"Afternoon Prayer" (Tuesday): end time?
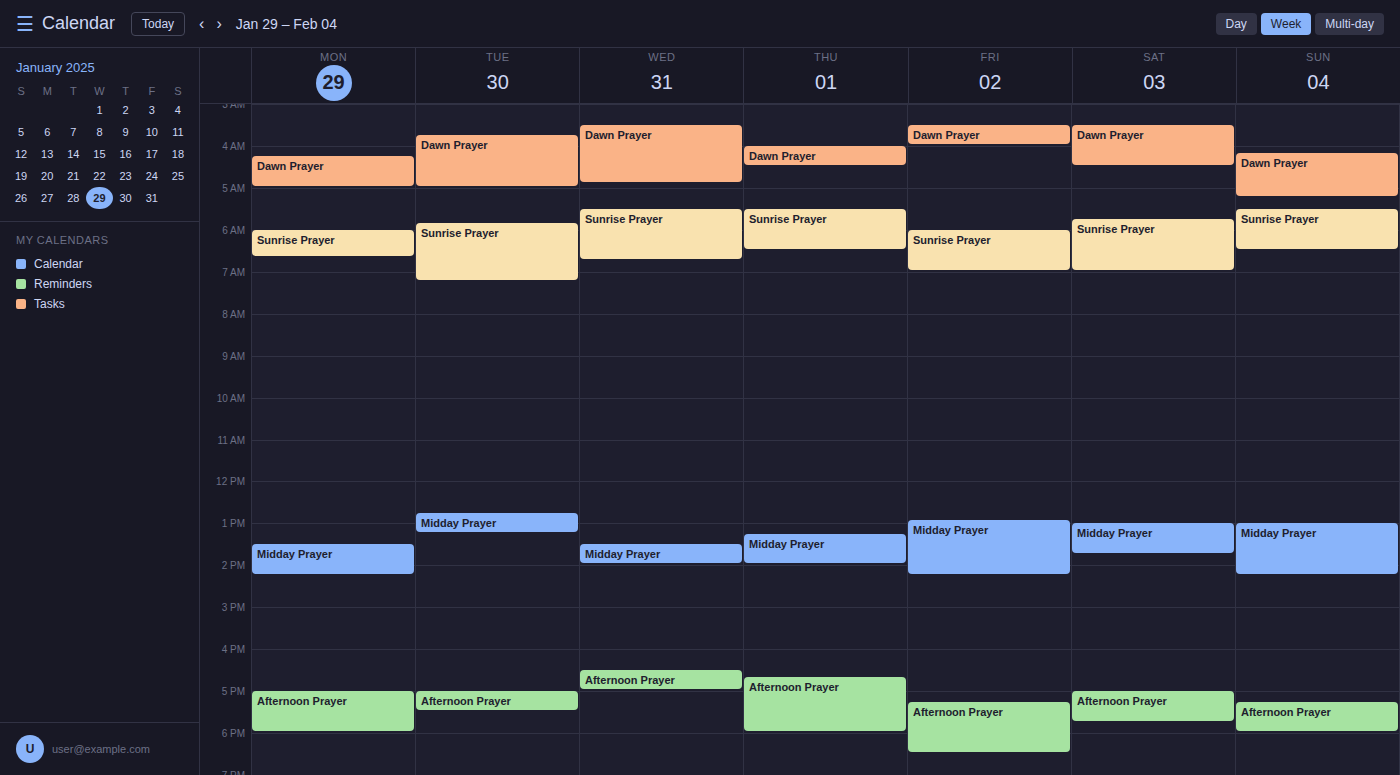
5:30 PM